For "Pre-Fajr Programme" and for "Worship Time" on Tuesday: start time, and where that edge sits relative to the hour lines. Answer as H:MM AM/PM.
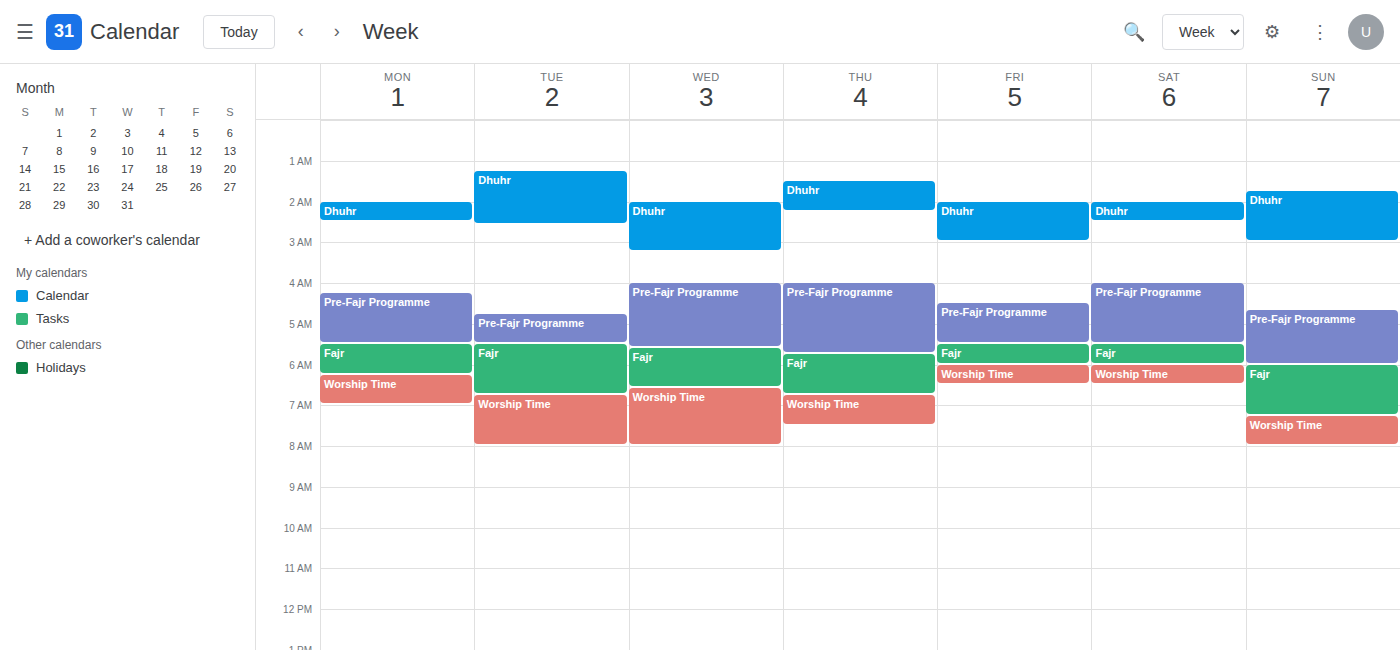
"Pre-Fajr Programme": 4:45 AM, neither: three quarters of the way from the 4 AM line to the 5 AM line. "Worship Time": 6:45 AM, neither: three quarters of the way from the 6 AM line to the 7 AM line.